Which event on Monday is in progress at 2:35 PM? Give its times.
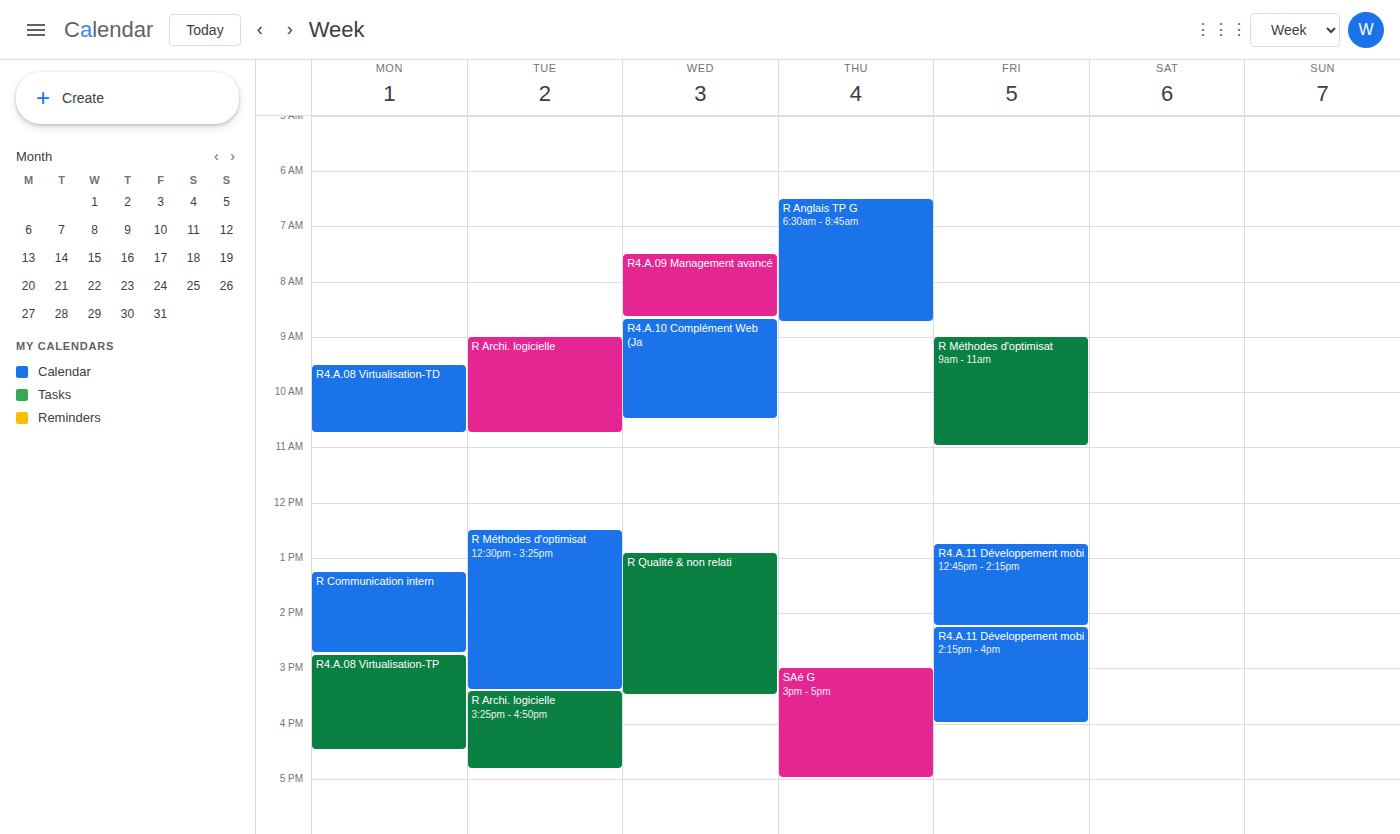
"R Communication intern", 1:15 PM to 2:45 PM